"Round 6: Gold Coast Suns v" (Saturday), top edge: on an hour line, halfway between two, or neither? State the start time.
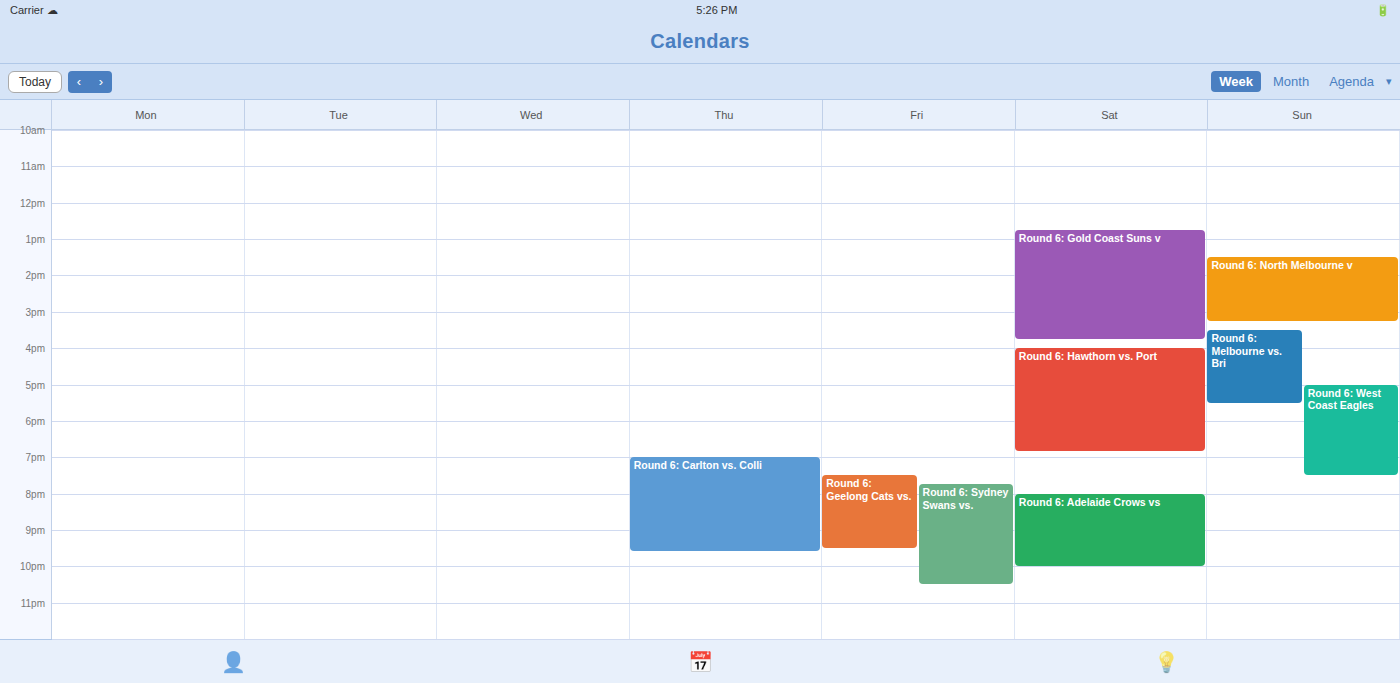
12:45 PM -- neither: three quarters of the way from the 12 PM line to the 1 PM line.